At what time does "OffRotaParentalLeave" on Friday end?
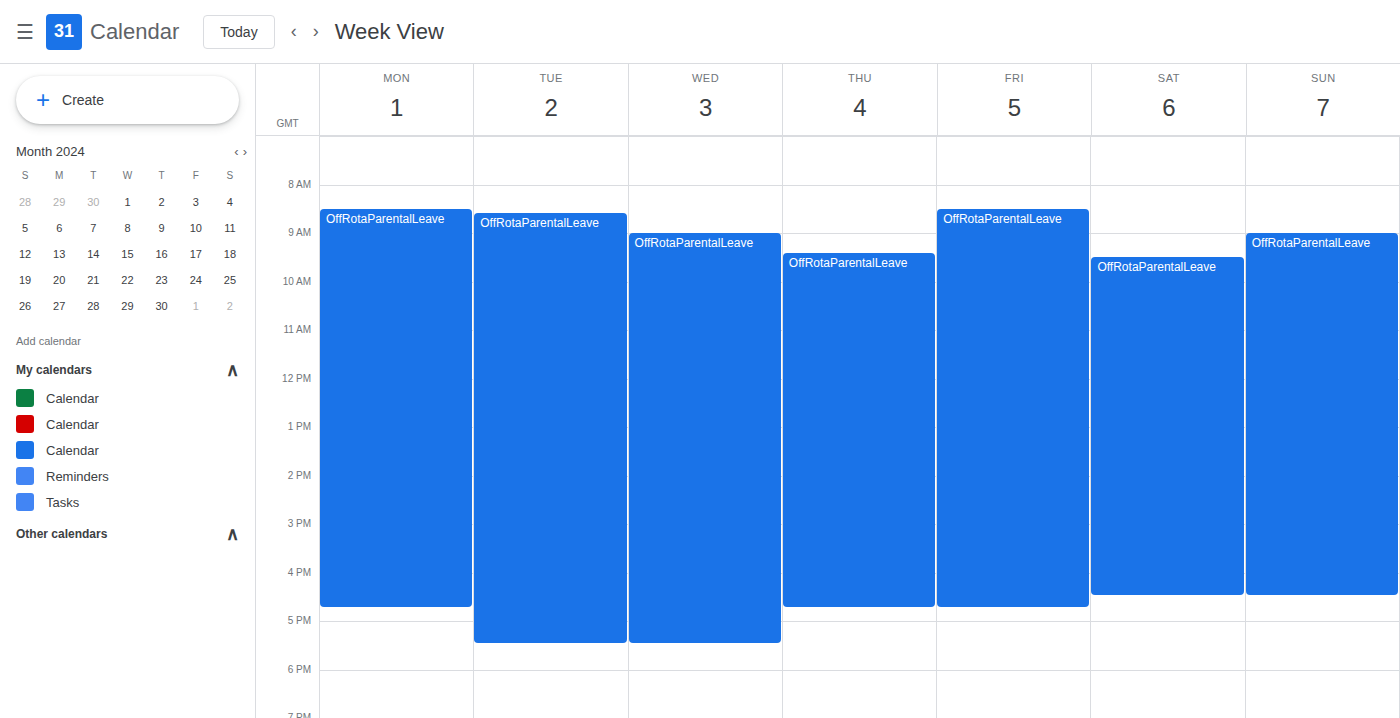
4:45 PM